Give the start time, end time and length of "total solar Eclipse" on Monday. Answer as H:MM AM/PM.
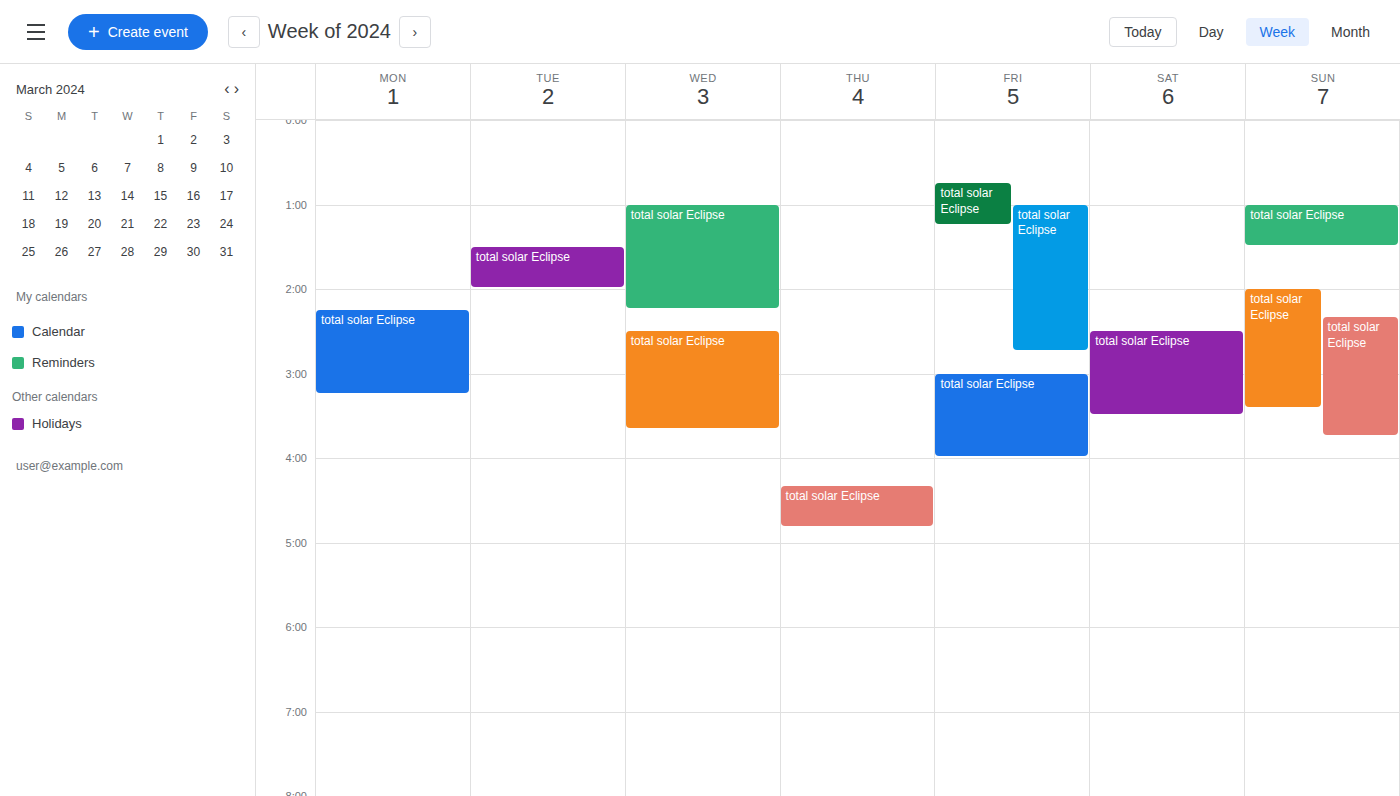
2:15 AM to 3:15 AM, 1 hour